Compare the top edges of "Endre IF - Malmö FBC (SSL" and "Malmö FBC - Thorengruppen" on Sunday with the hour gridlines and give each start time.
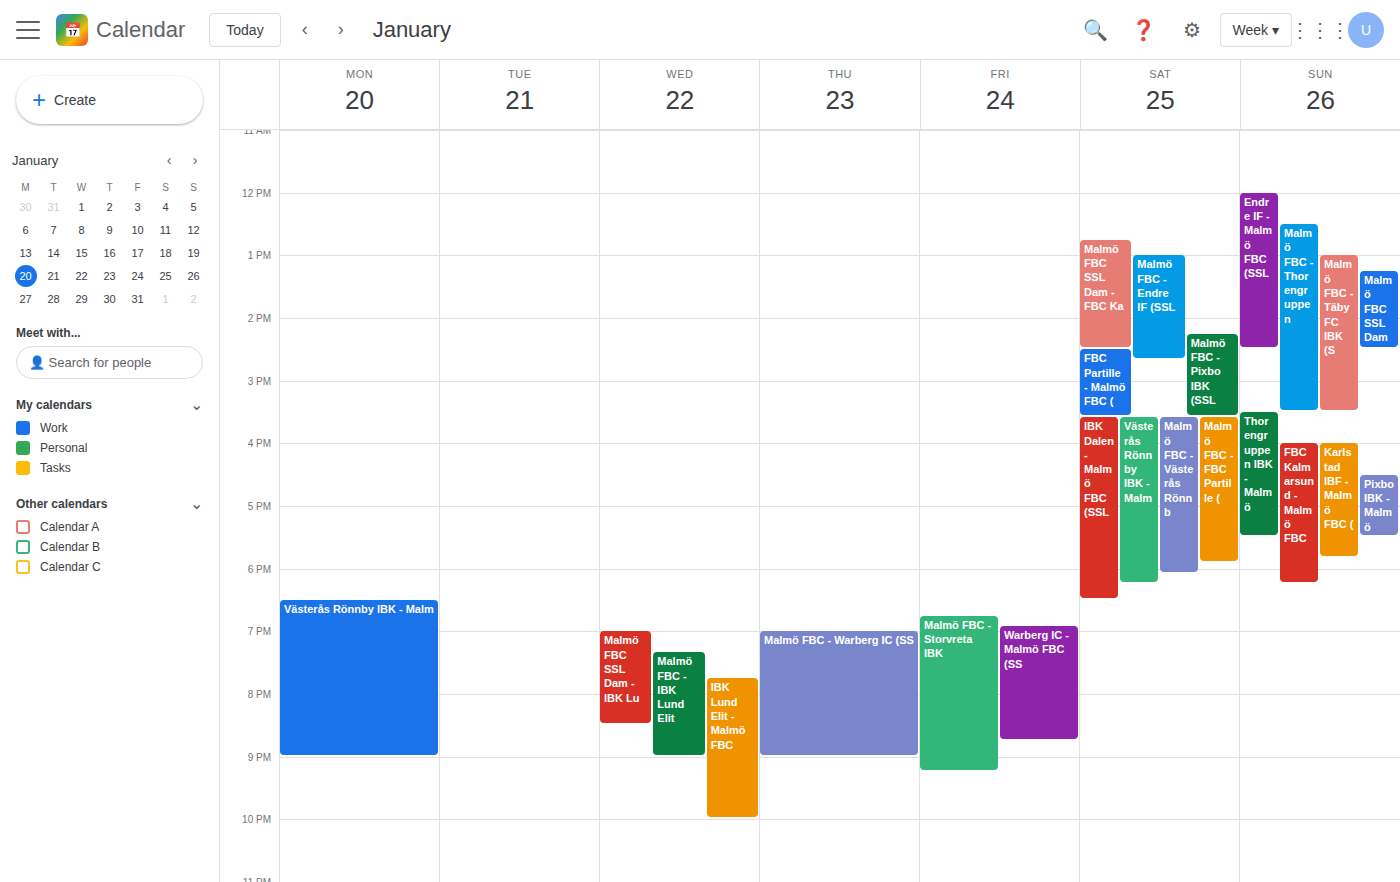
"Endre IF - Malmö FBC (SSL": 12:00 PM, exactly on the 12 PM line. "Malmö FBC - Thorengruppen": 12:30 PM, halfway between the 12 PM and 1 PM lines.